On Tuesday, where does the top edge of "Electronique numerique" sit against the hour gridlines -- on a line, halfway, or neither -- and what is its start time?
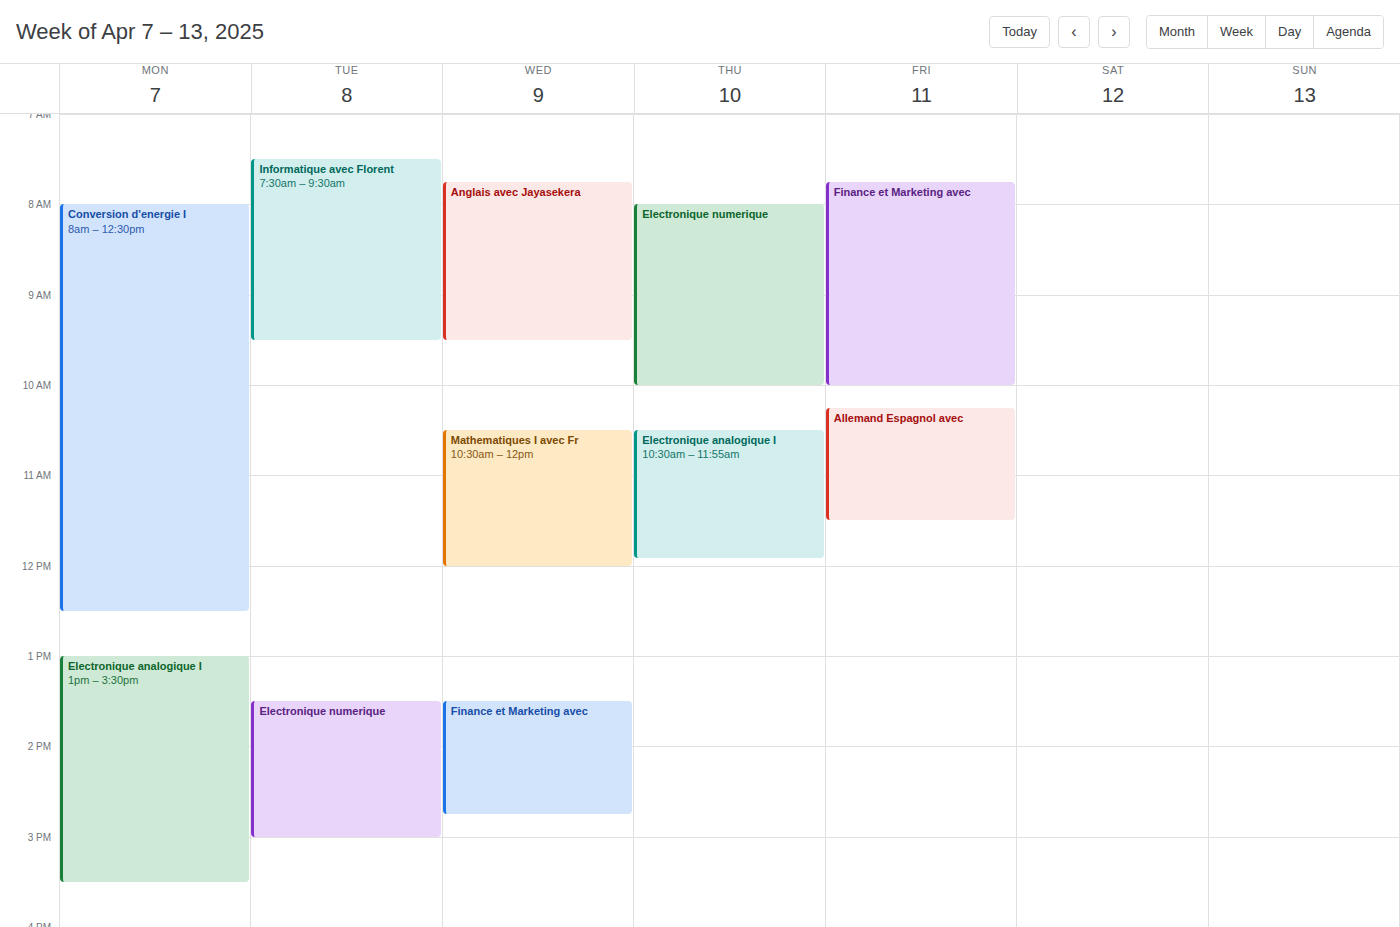
13:30 -- halfway between the 13:00 and 14:00 lines.